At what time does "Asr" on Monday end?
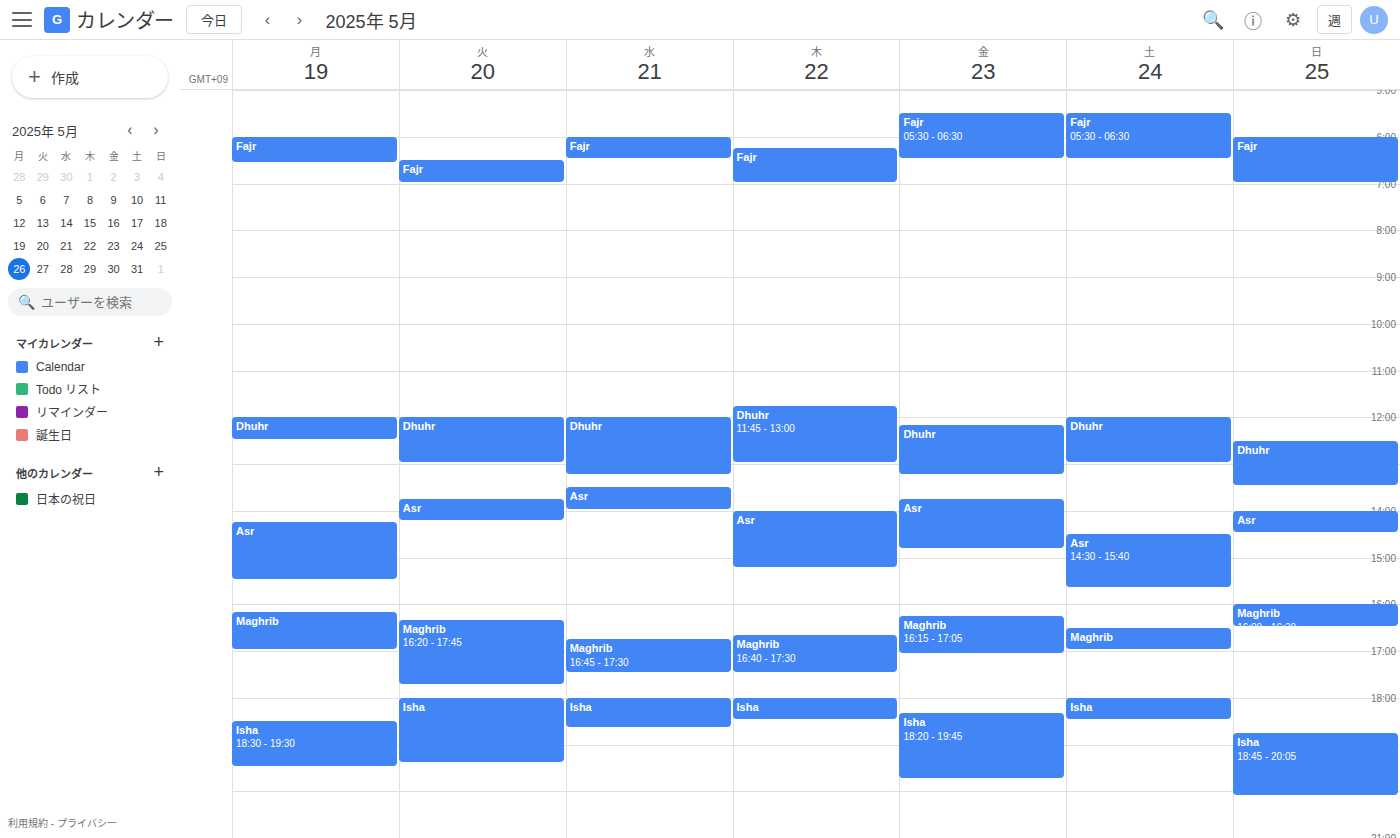
3:30 PM